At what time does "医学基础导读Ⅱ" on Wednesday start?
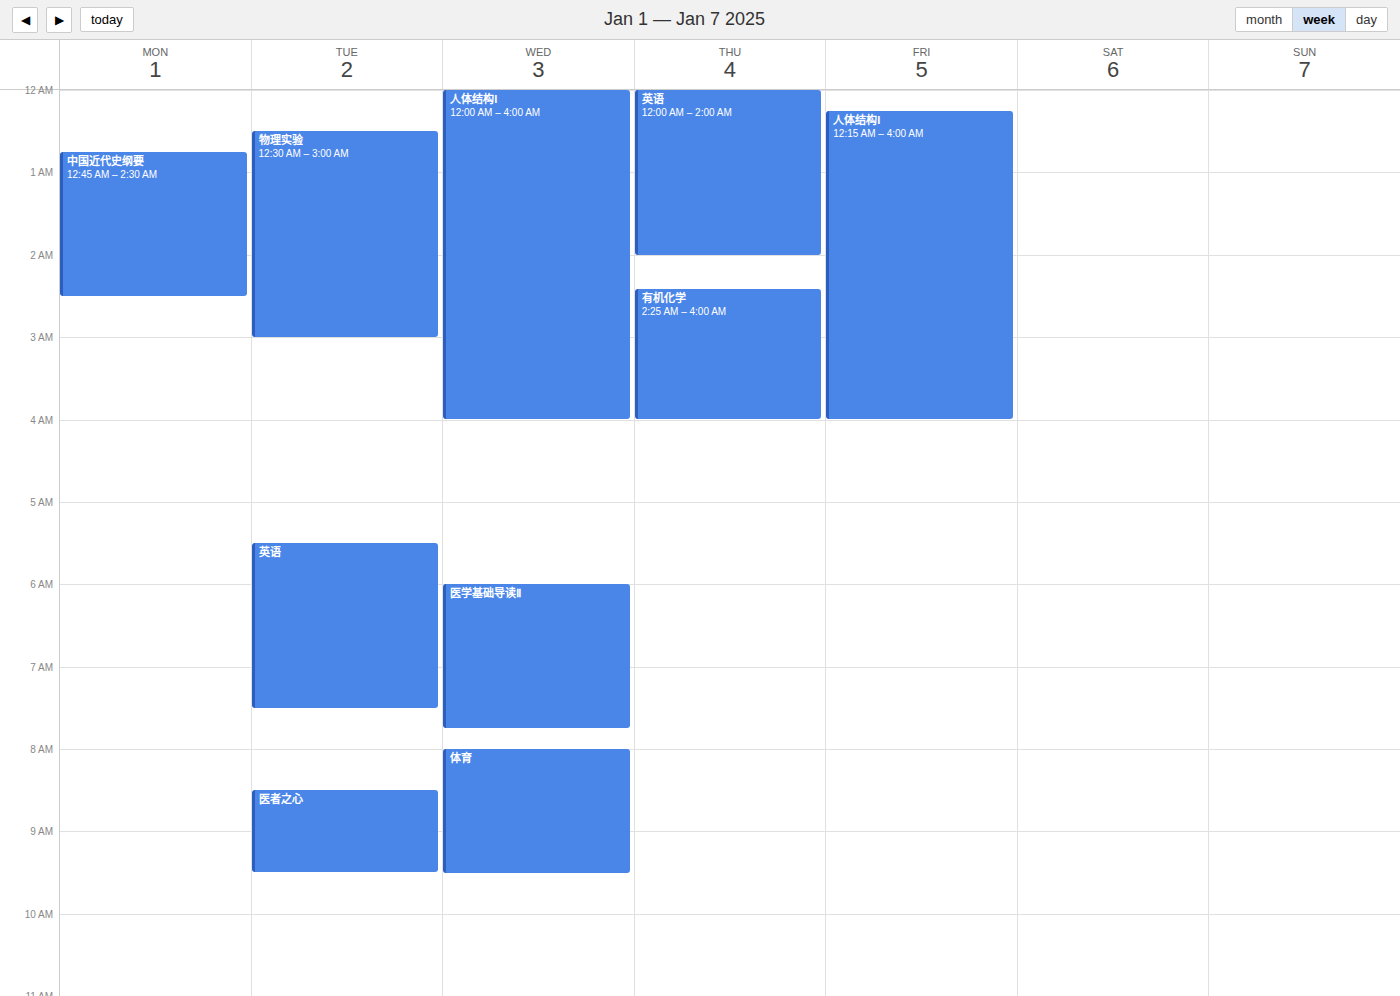
06:00